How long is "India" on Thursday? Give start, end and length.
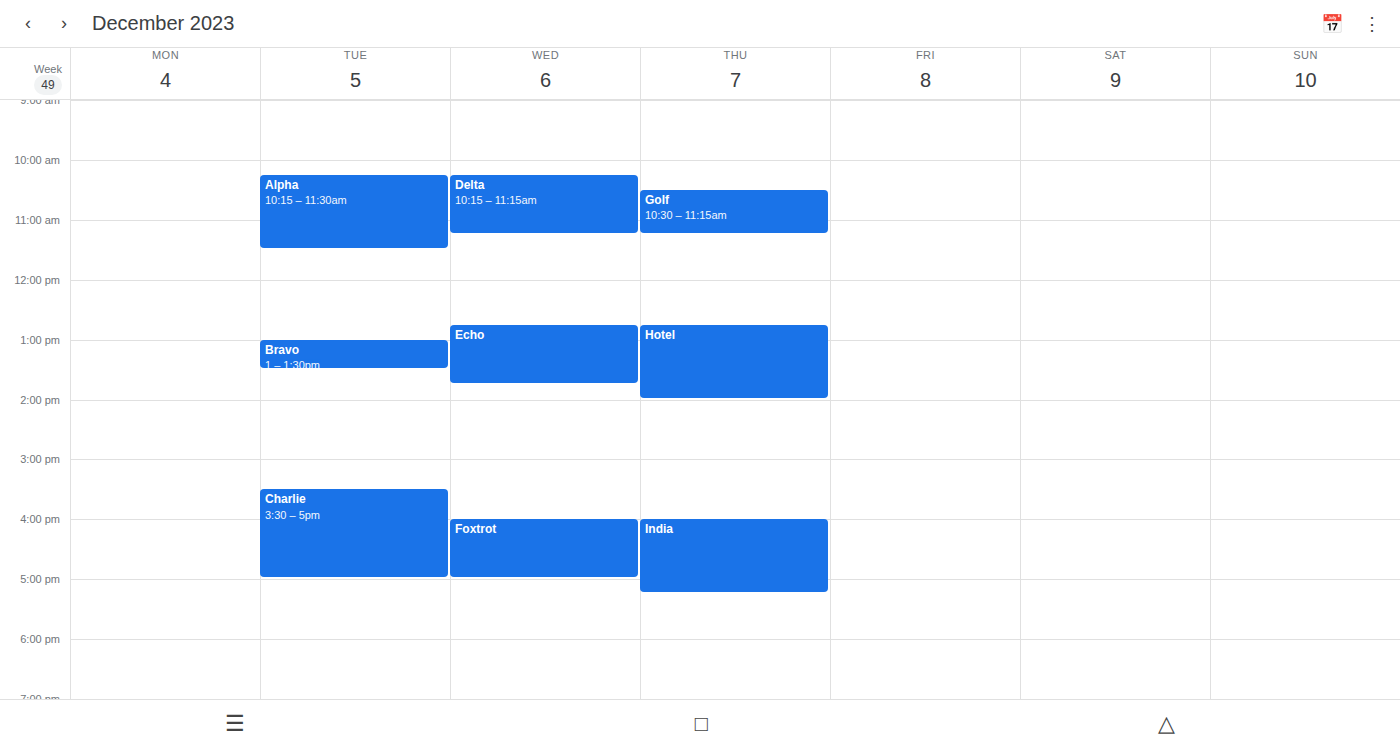
4:00 PM to 5:15 PM, 1 hour 15 minutes